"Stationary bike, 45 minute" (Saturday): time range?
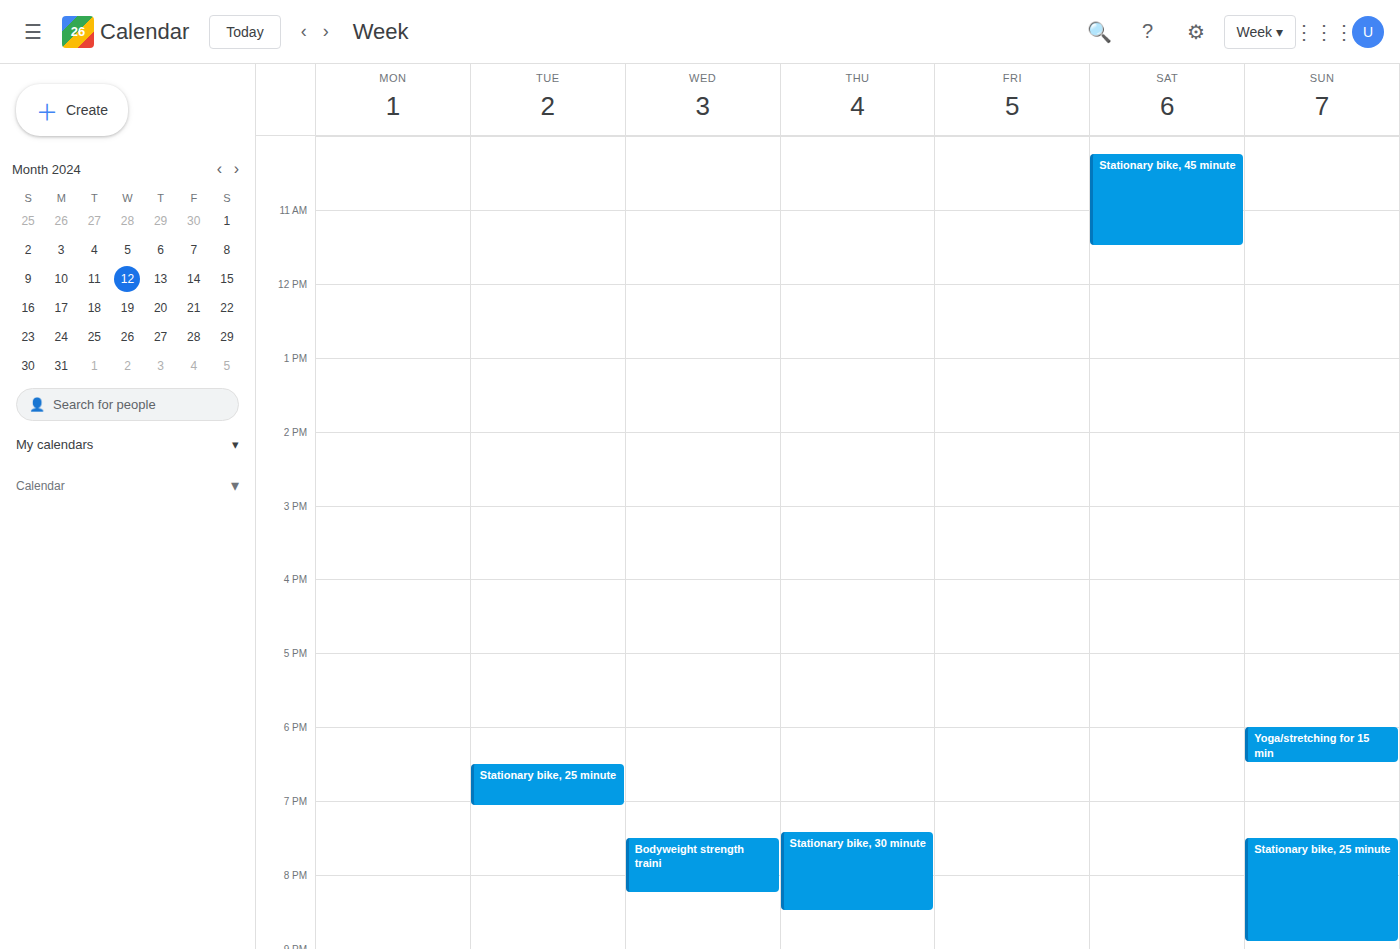
10:15 to 11:30